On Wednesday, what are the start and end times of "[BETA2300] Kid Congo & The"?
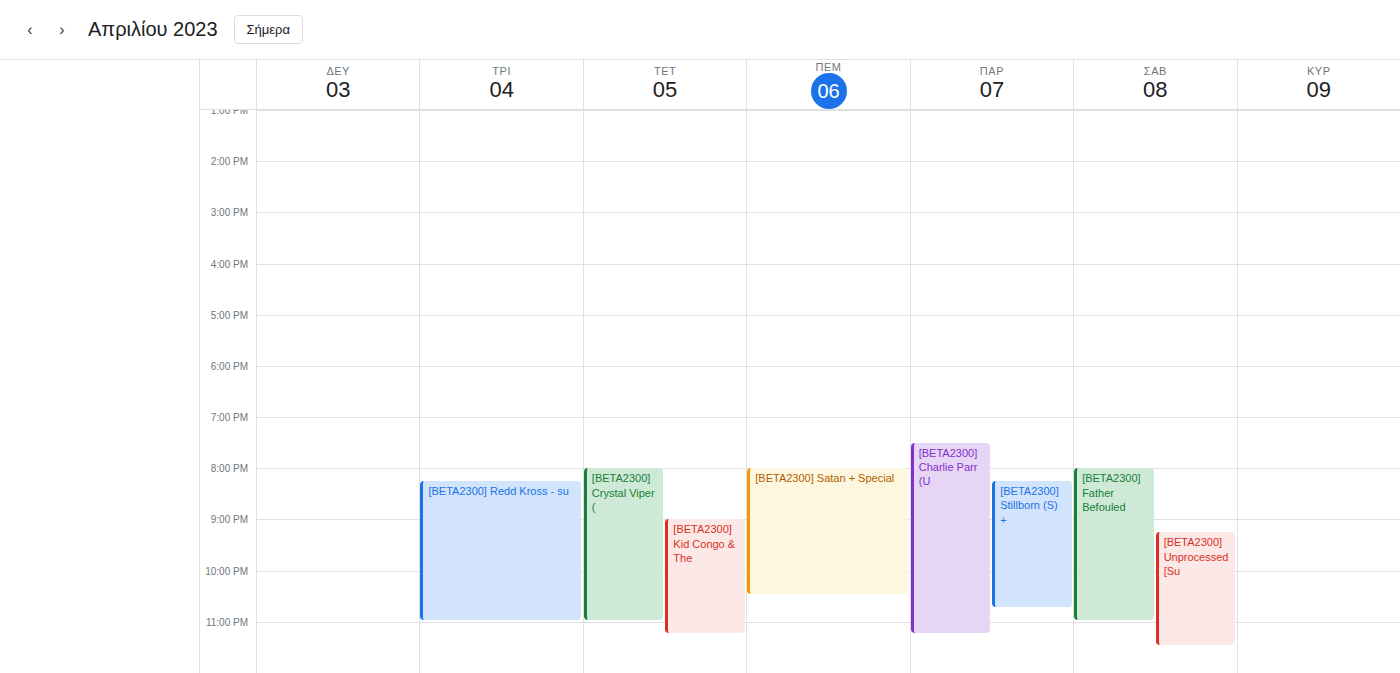
9:00 PM to 11:15 PM